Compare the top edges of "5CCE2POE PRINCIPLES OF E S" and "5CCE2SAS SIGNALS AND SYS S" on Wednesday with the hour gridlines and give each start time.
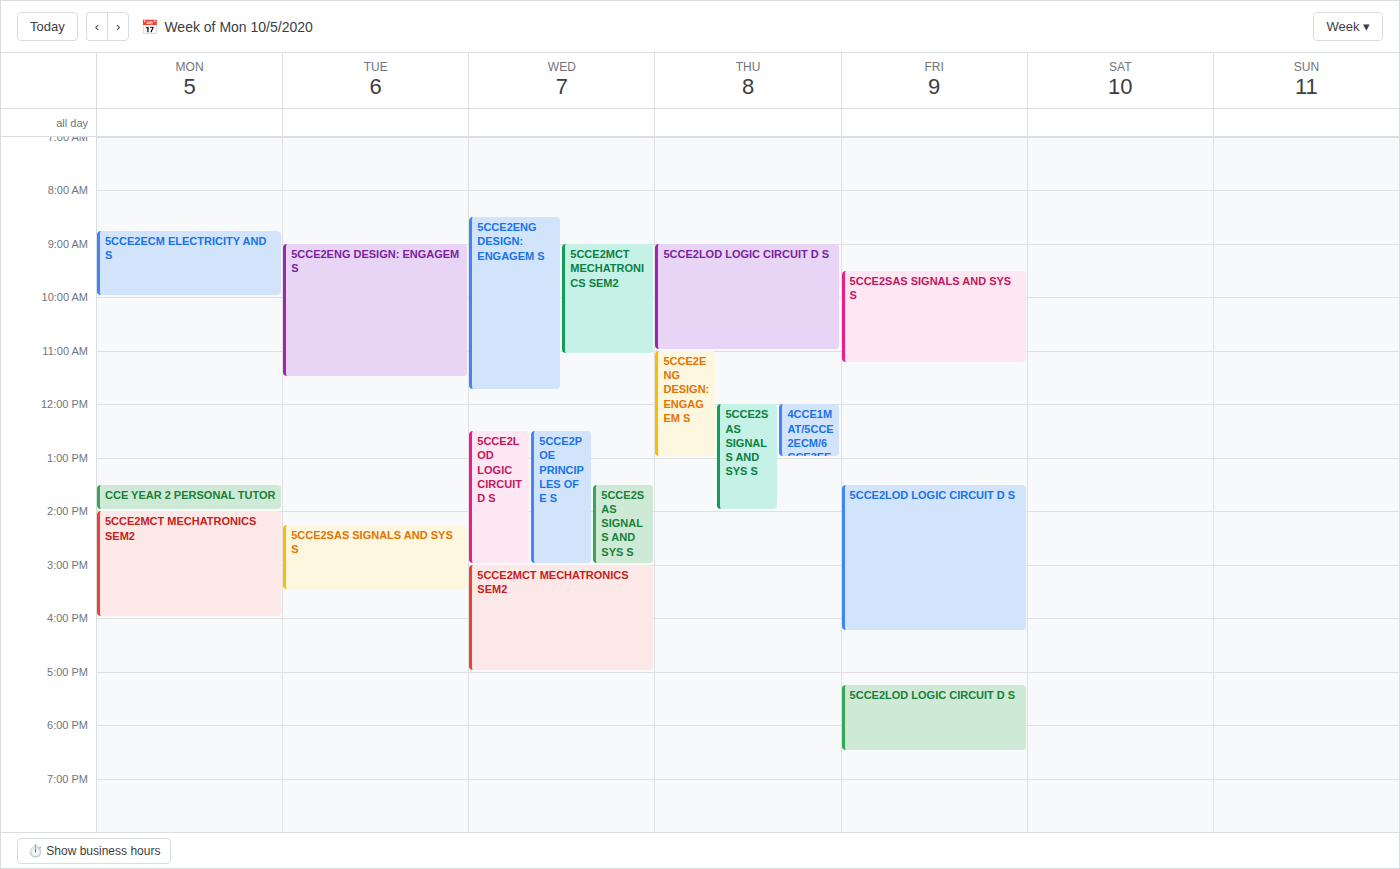
"5CCE2POE PRINCIPLES OF E S": 12:30 PM, halfway between the 12 PM and 1 PM lines. "5CCE2SAS SIGNALS AND SYS S": 1:30 PM, halfway between the 1 PM and 2 PM lines.